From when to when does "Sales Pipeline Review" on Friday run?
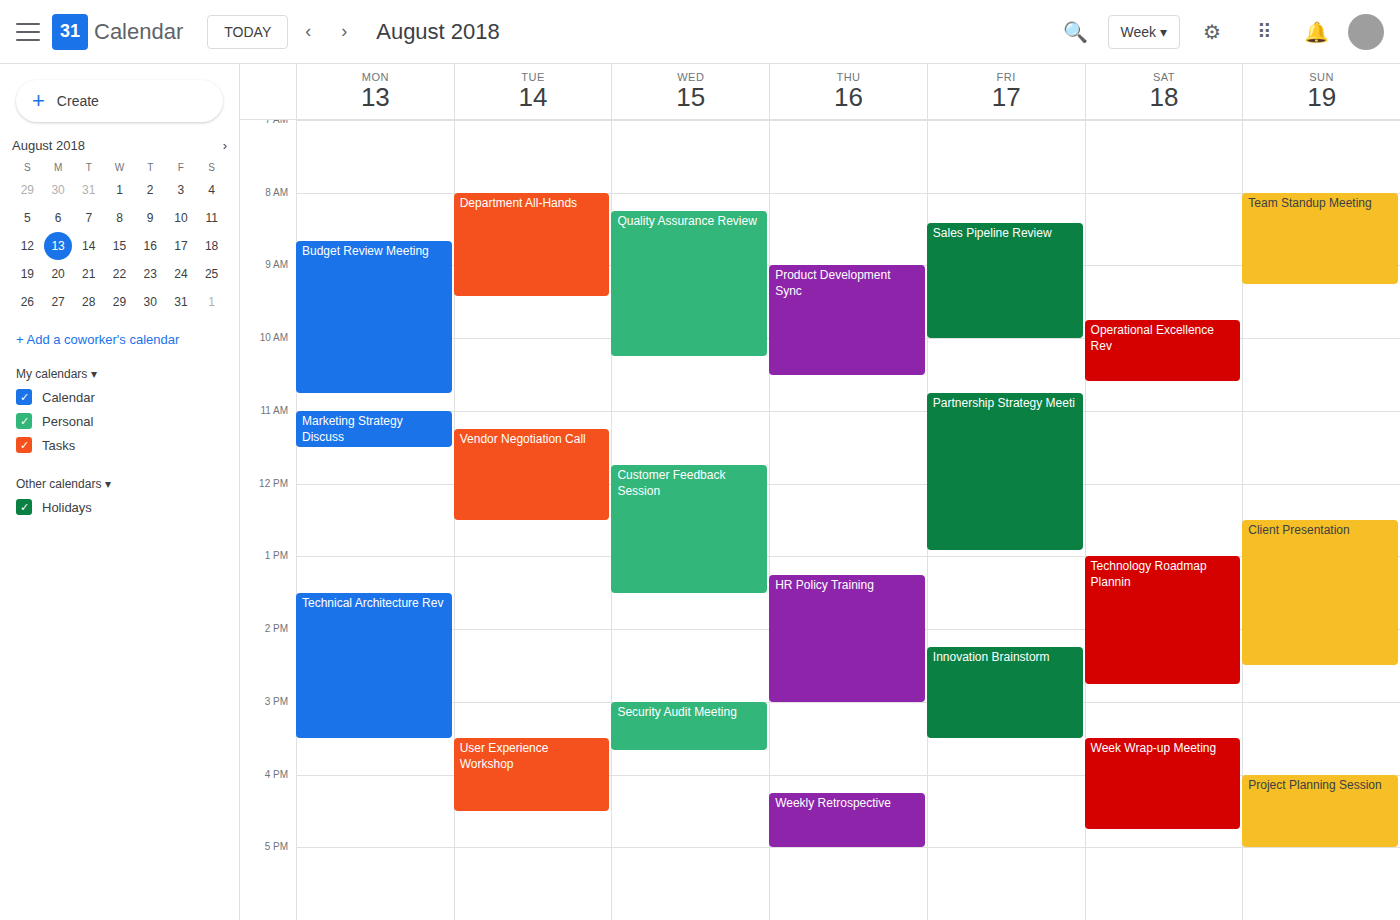
08:25 to 10:00